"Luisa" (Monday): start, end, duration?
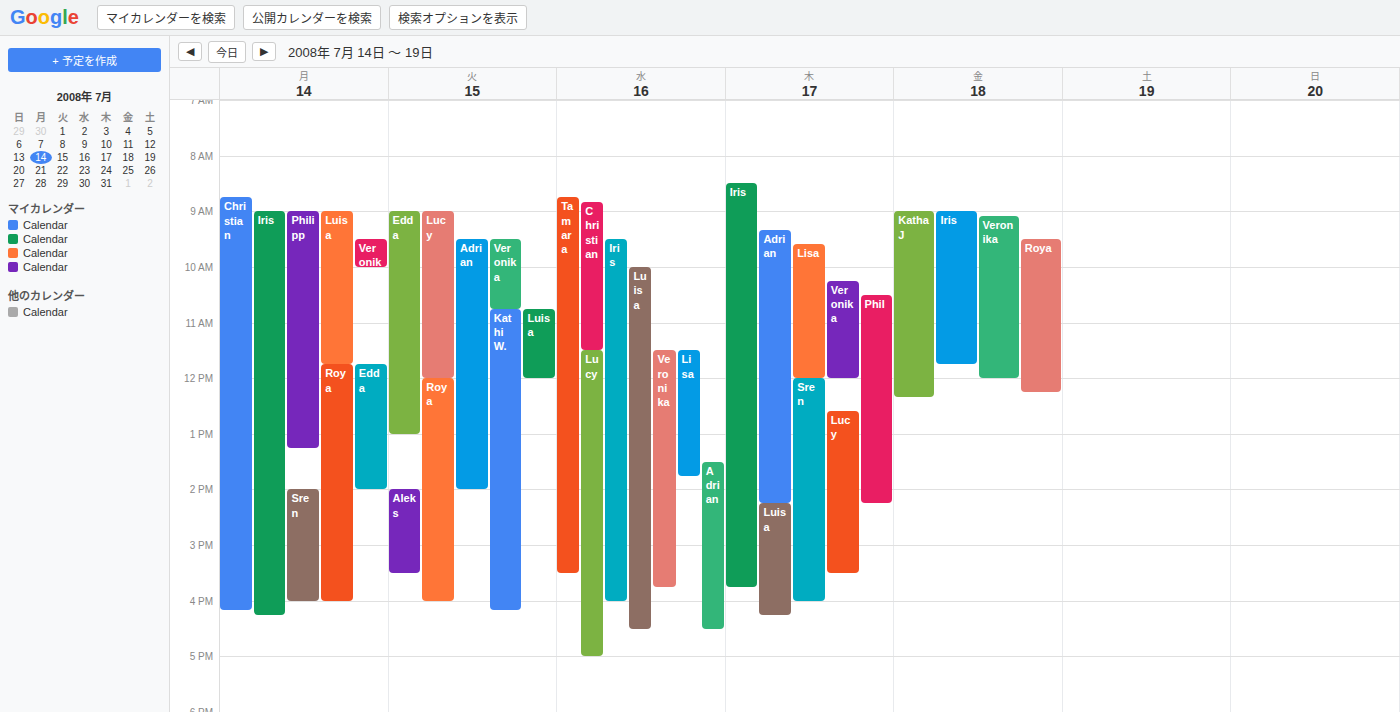
9:00 AM to 11:45 AM, 2 hours 45 minutes